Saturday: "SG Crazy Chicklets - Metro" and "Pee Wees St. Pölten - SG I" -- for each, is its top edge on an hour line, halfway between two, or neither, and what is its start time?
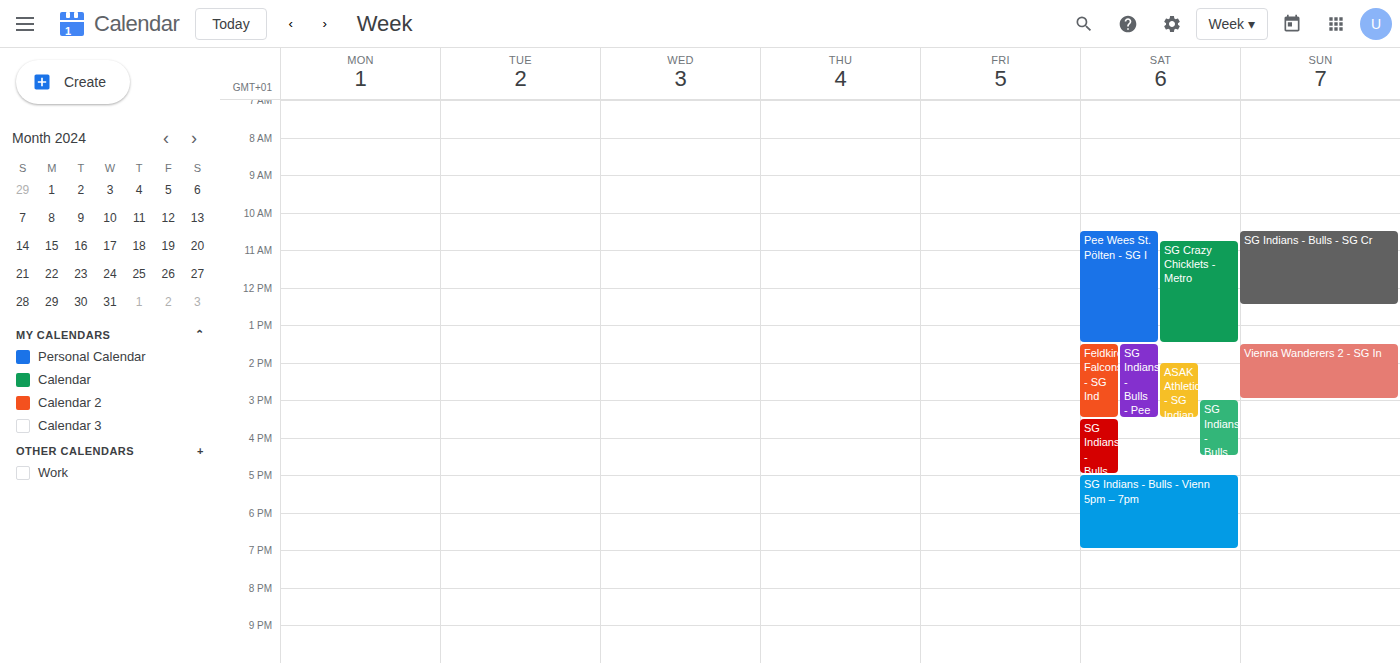
"SG Crazy Chicklets - Metro": 10:45, neither: three quarters of the way from the 10:00 line to the 11:00 line. "Pee Wees St. Pölten - SG I": 10:30, halfway between the 10:00 and 11:00 lines.